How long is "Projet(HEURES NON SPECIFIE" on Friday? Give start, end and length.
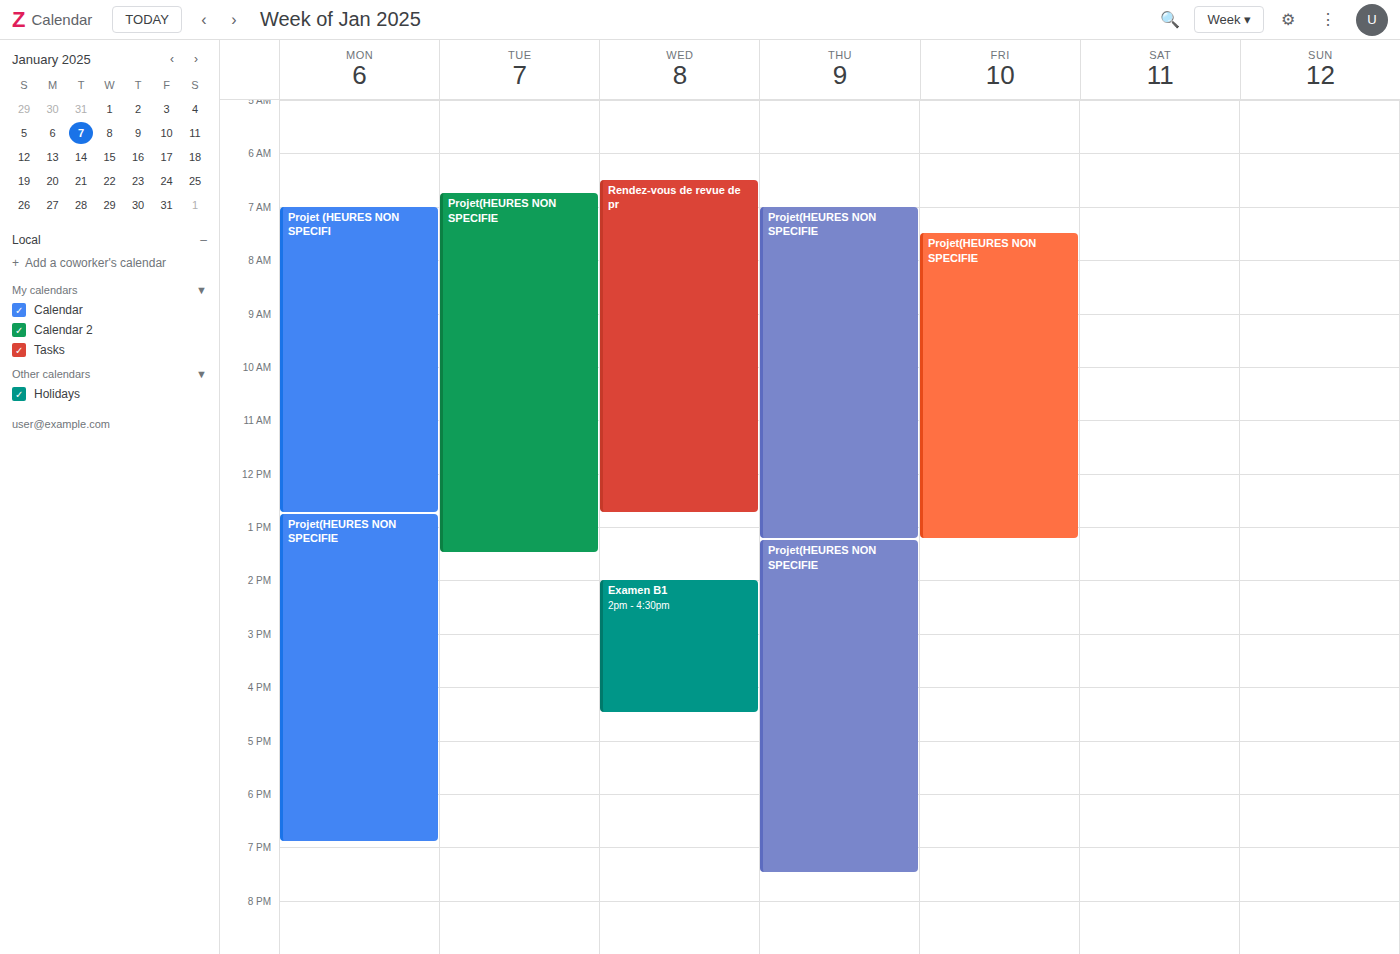
7:30 AM to 1:15 PM, 5 hours 45 minutes